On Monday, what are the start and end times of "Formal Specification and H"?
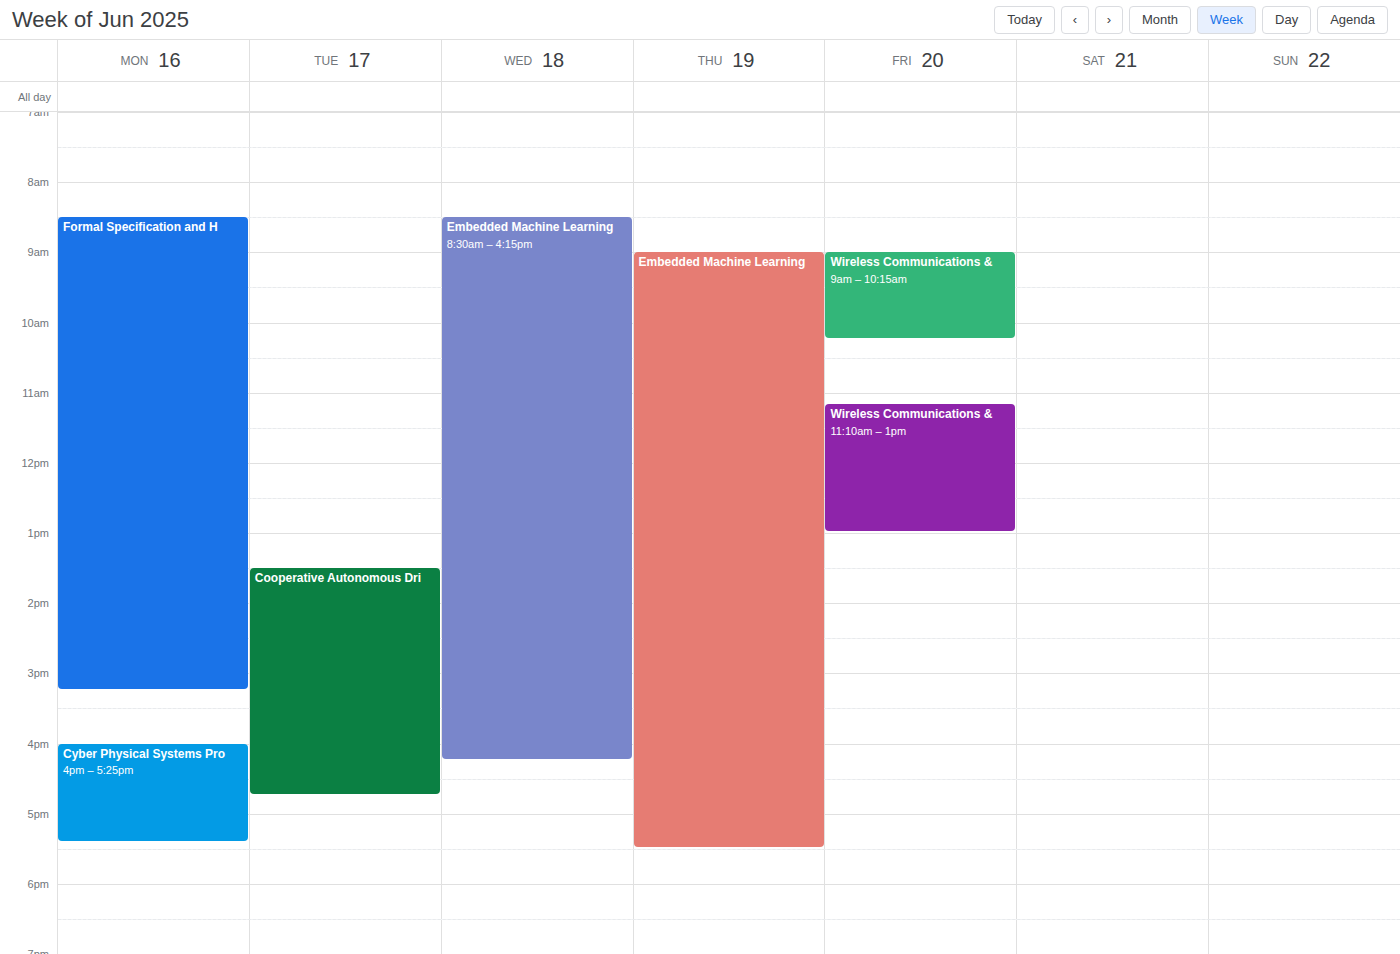
8:30 AM to 3:15 PM